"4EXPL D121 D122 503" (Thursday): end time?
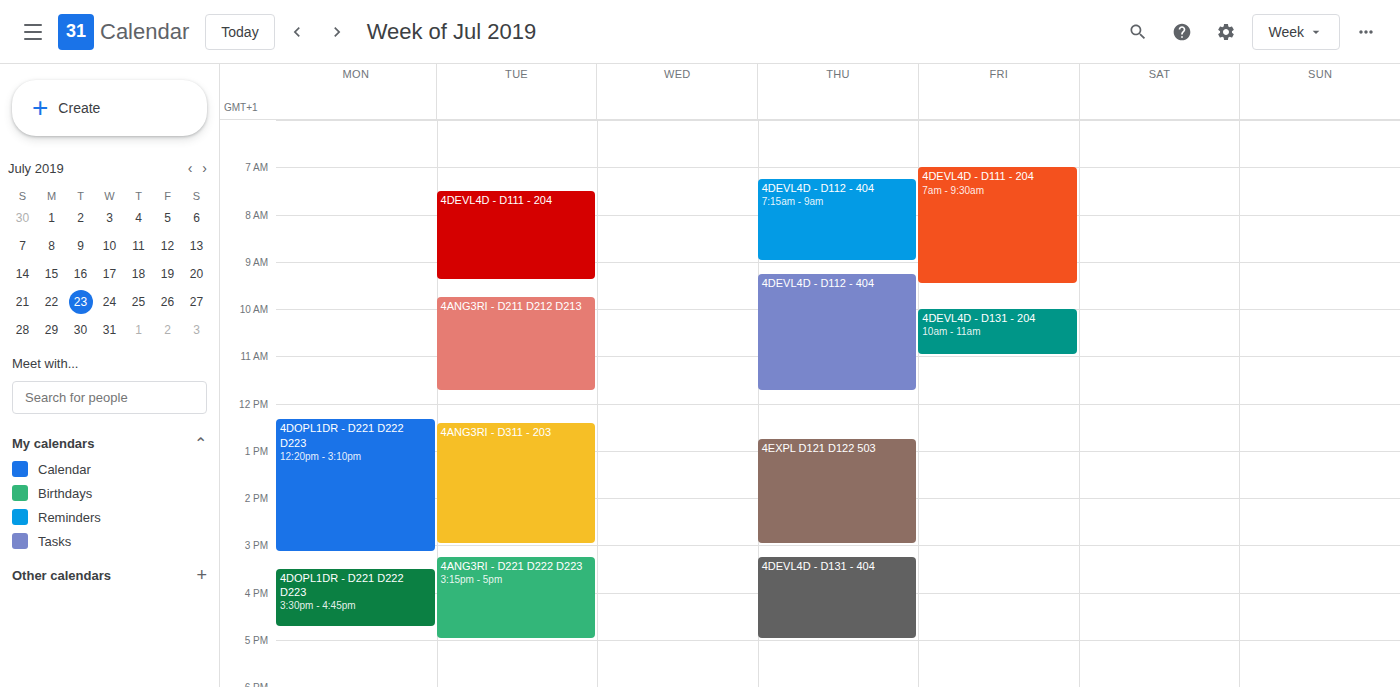
3:00 PM